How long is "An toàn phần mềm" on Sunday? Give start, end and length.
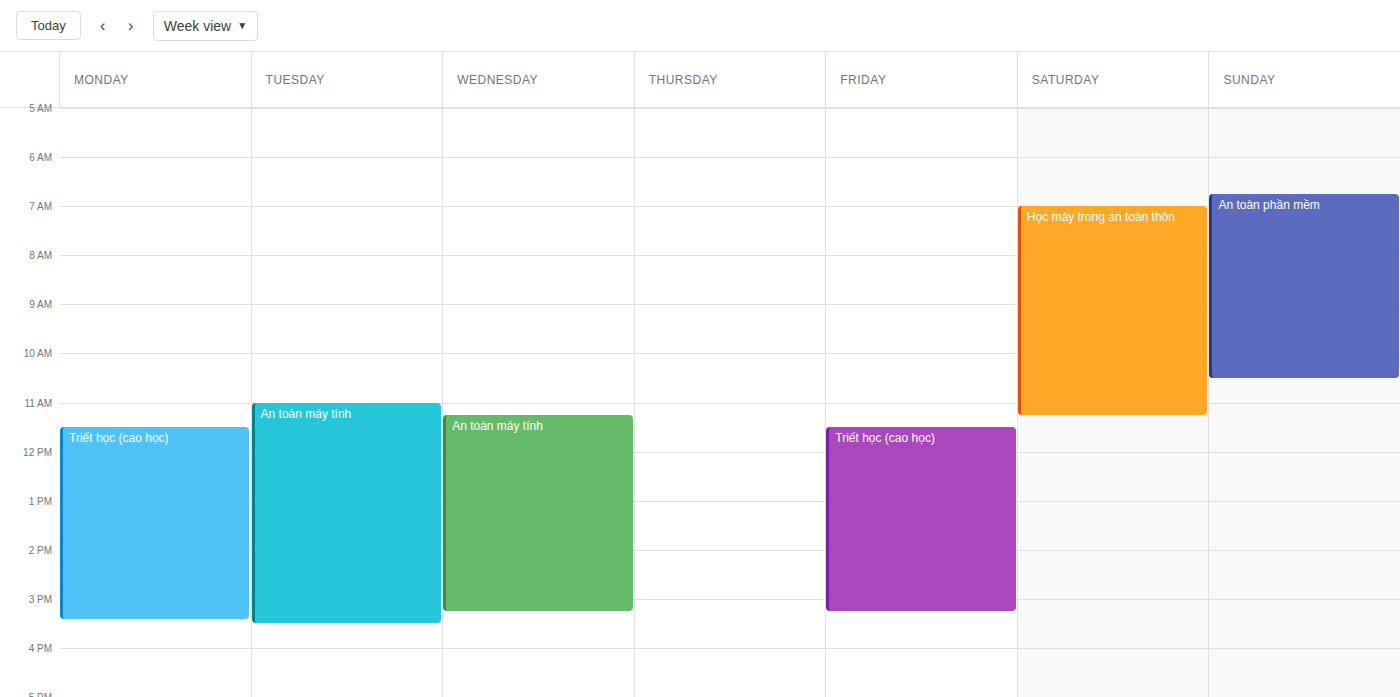
06:45 to 10:30, 3 hours 45 minutes